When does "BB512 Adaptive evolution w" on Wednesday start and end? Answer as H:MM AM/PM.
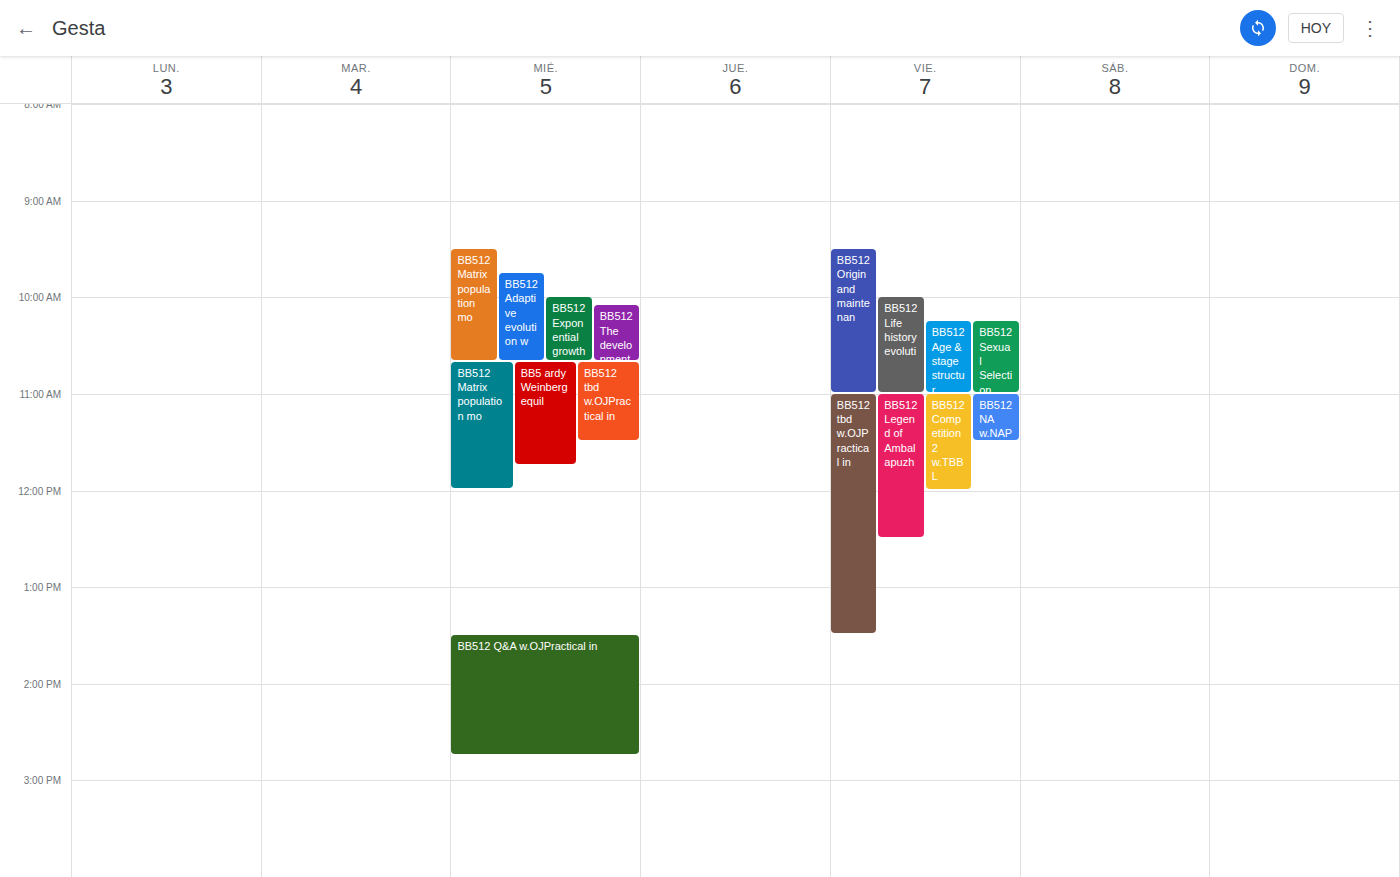
9:45 AM to 10:40 AM